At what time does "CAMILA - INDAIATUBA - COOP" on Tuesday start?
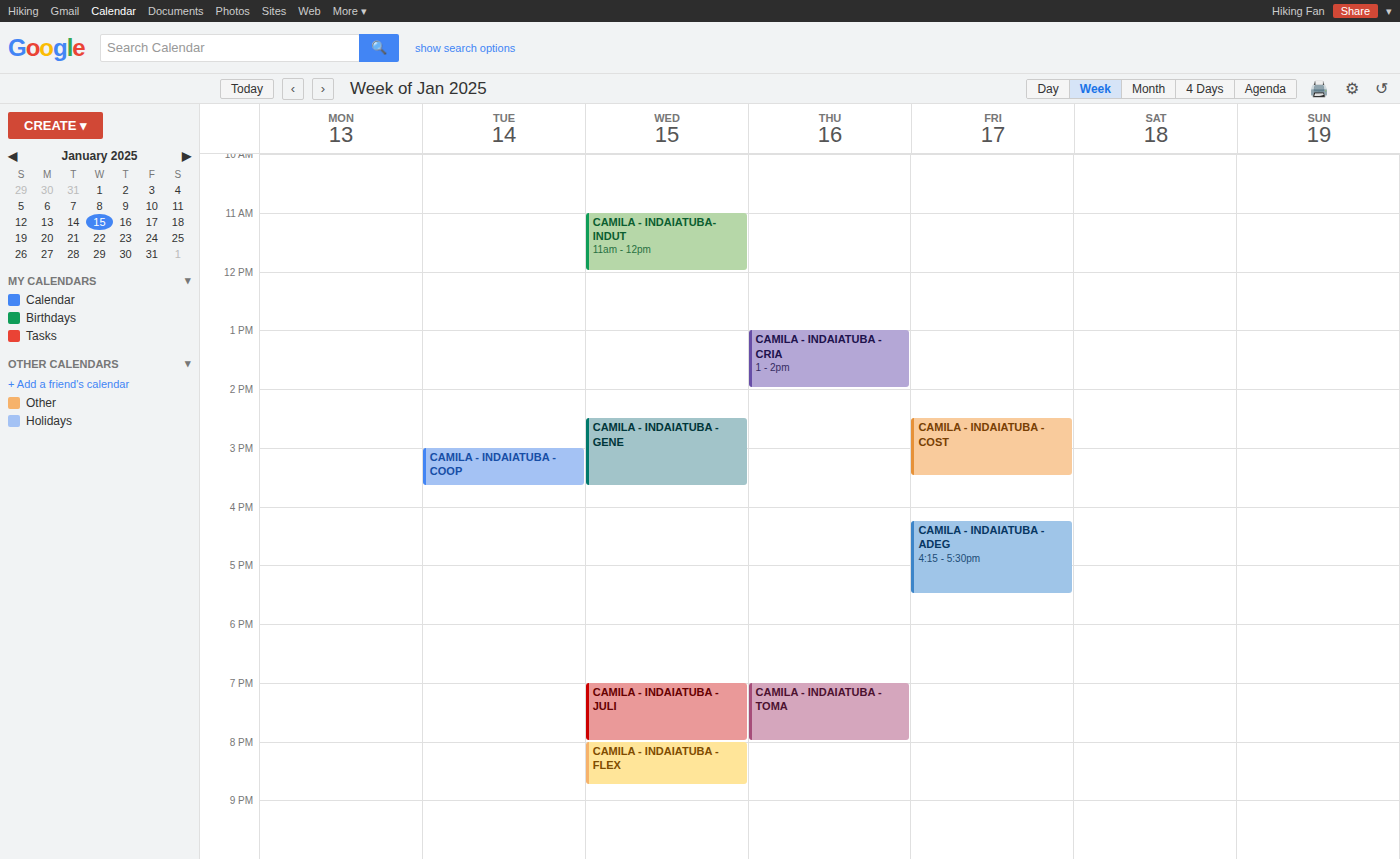
3:00 PM